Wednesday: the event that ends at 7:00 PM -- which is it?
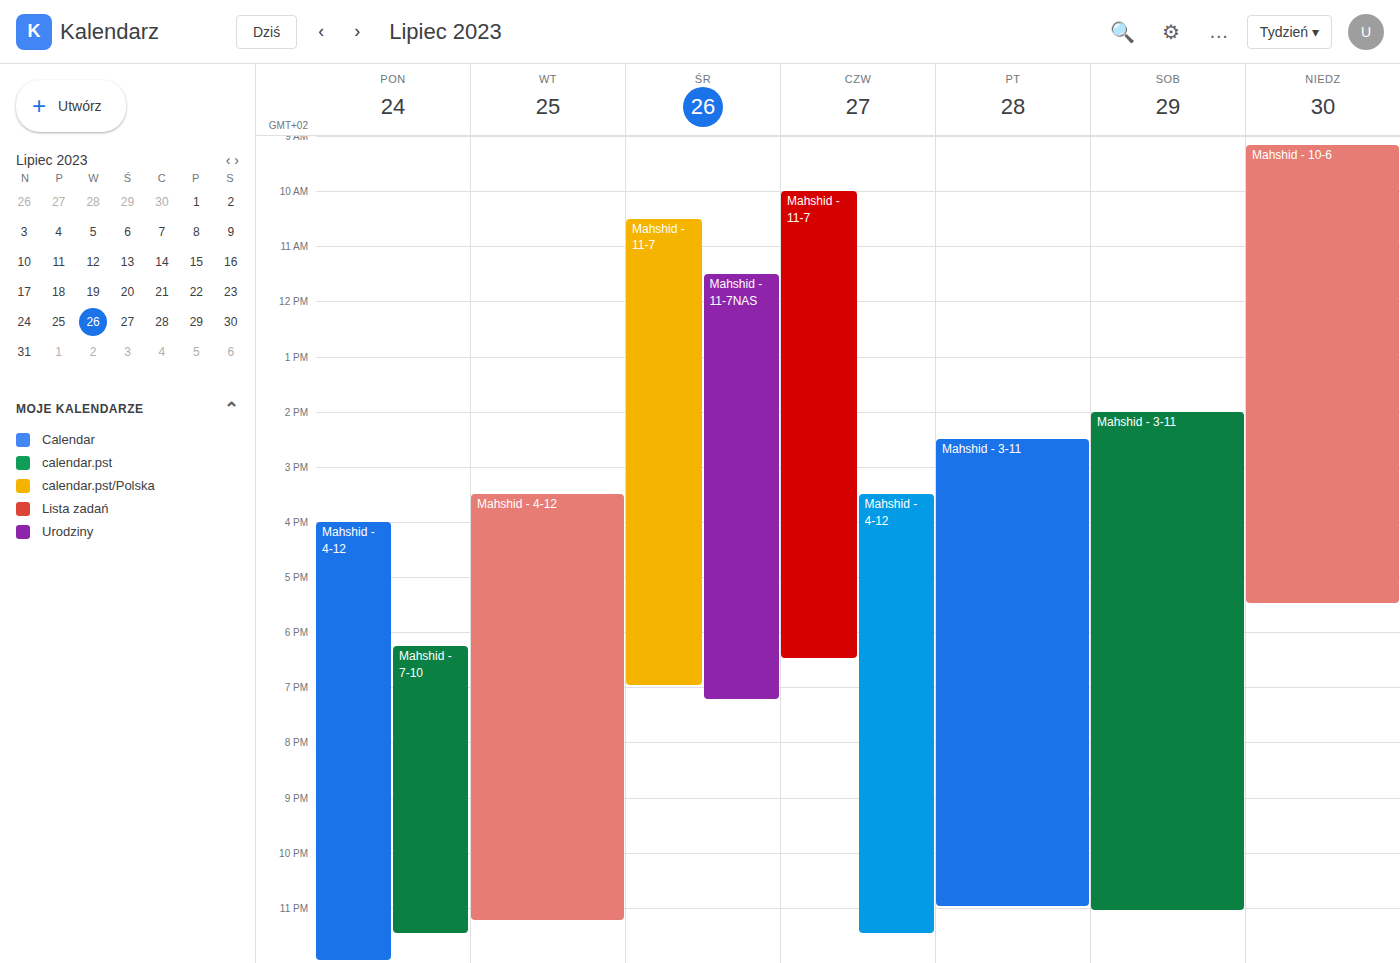
"Mahshid - 11-7"